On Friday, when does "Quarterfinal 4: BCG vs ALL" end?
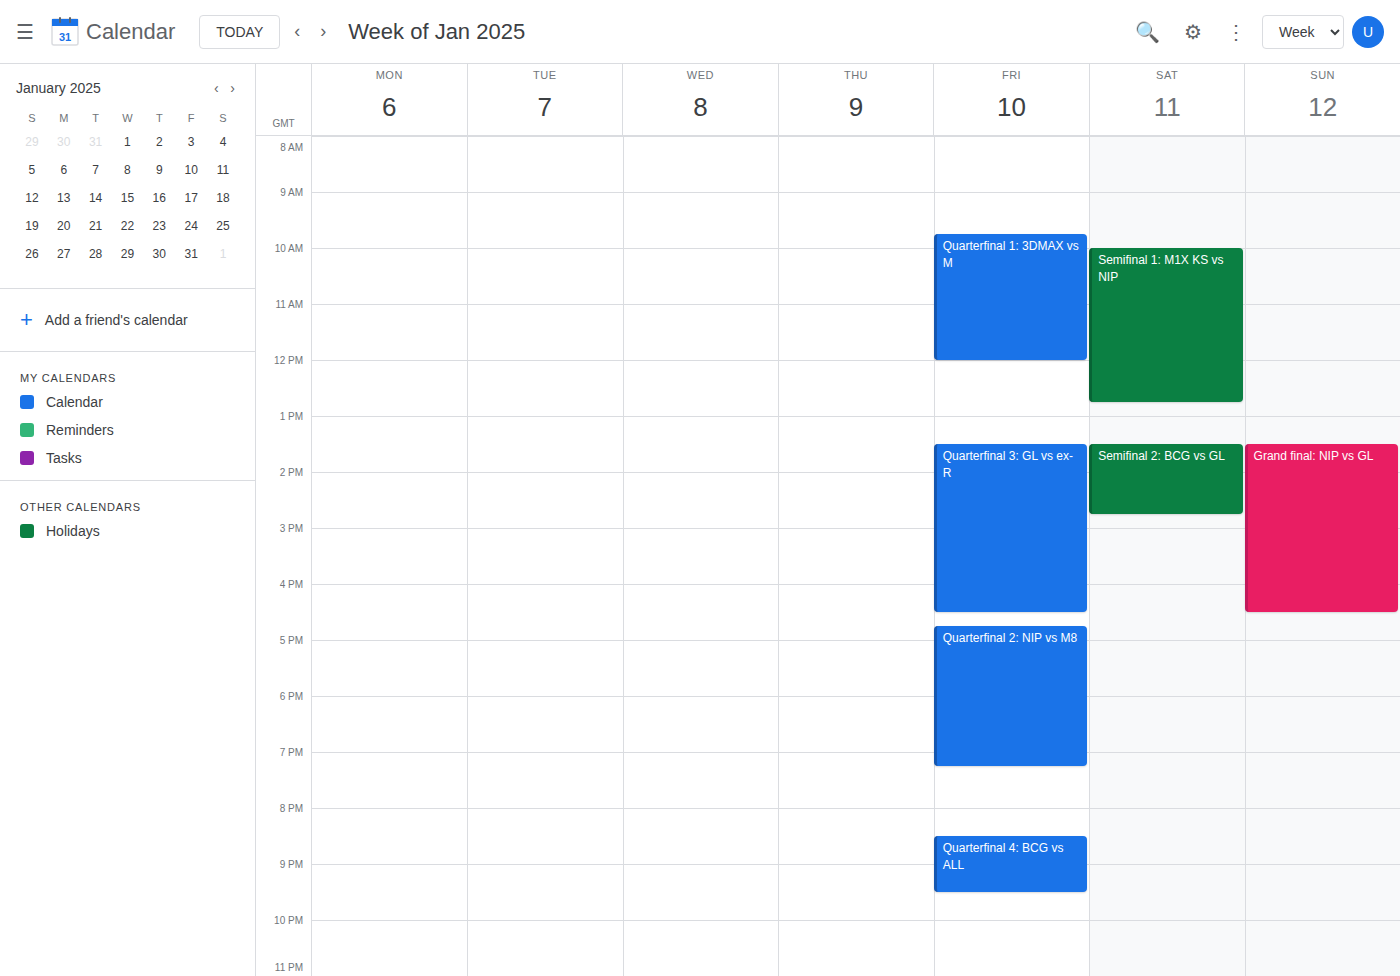
9:30 PM